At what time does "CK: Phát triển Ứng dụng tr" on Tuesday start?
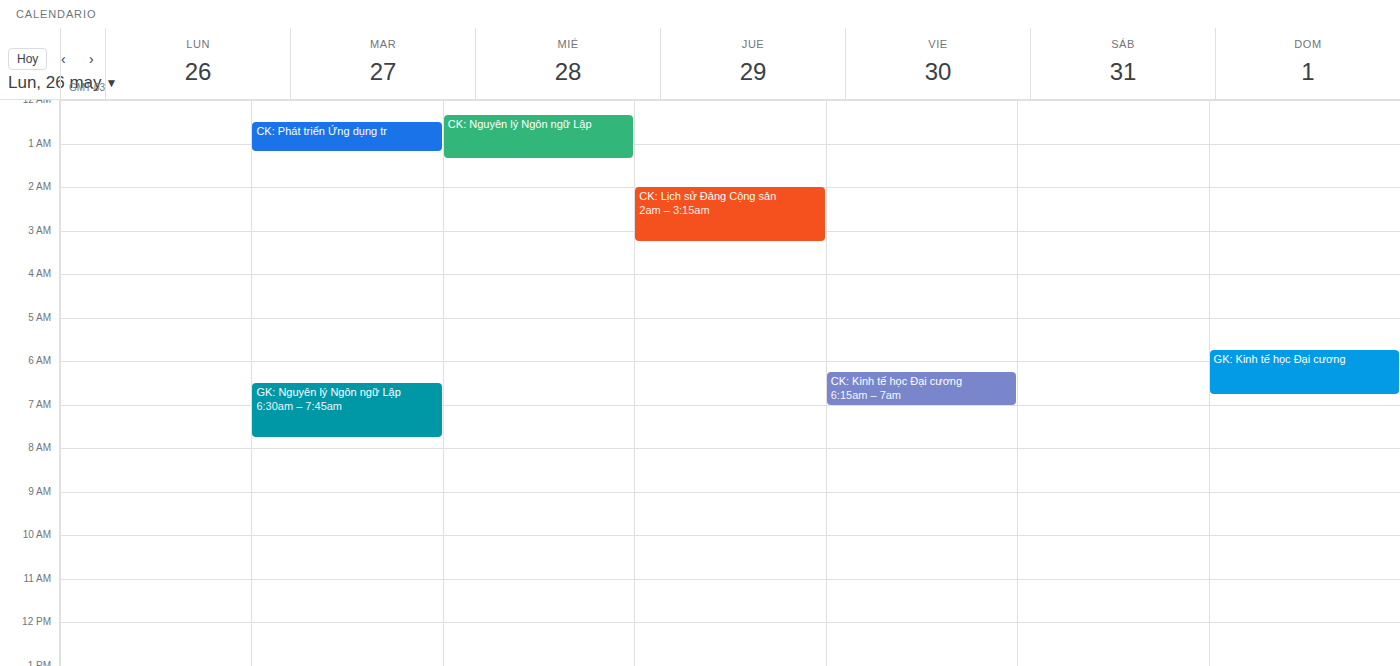
00:30